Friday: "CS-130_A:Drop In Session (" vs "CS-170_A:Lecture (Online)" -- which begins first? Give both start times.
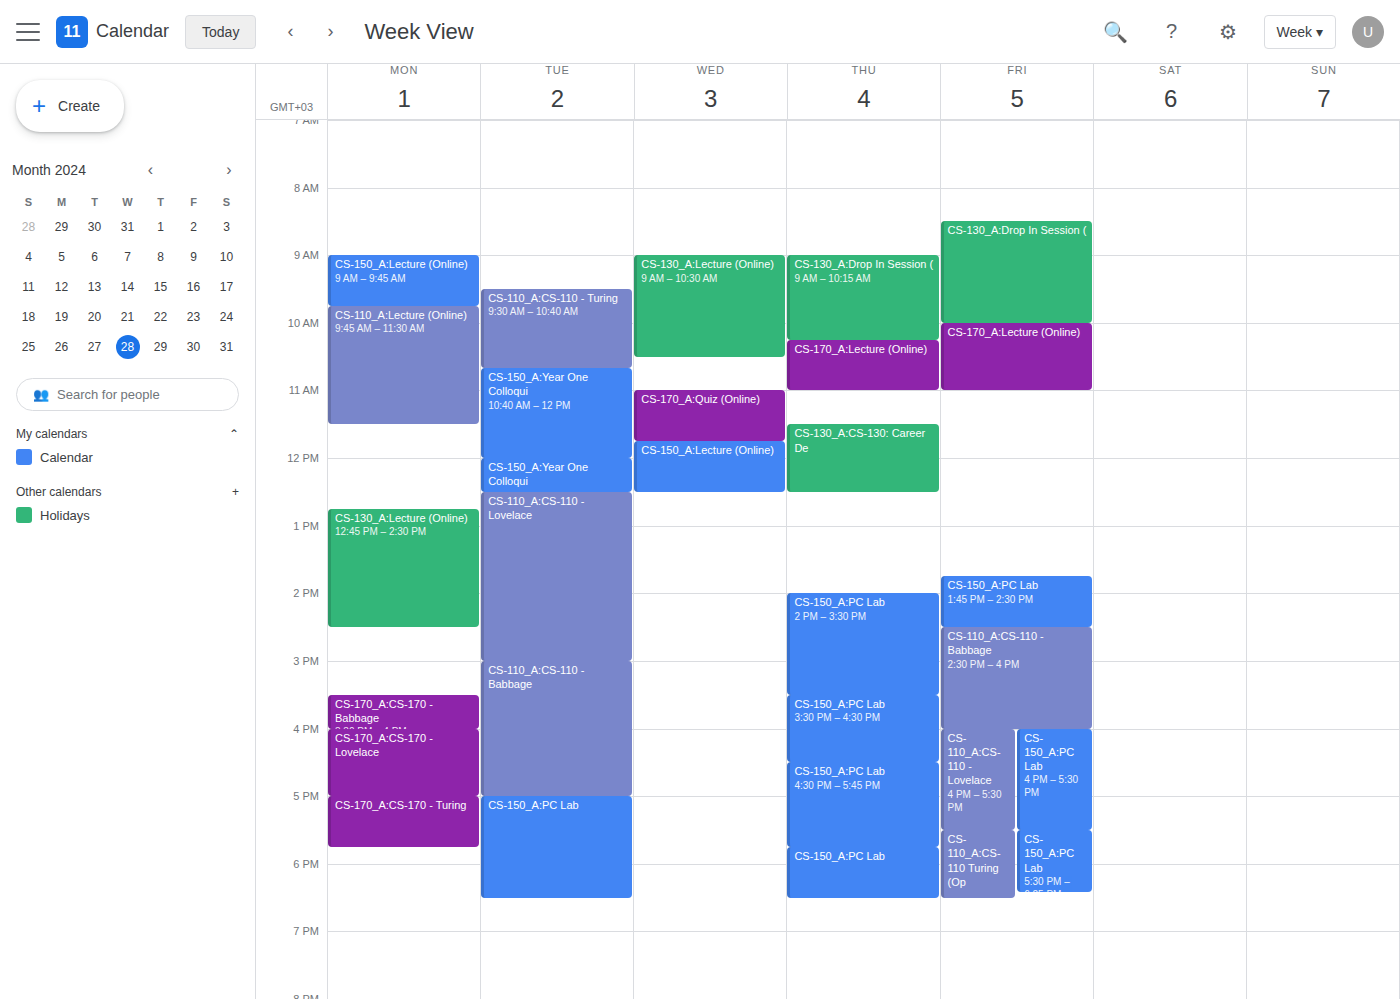
"CS-130_A:Drop In Session (" 08:30; "CS-170_A:Lecture (Online)" 10:00.